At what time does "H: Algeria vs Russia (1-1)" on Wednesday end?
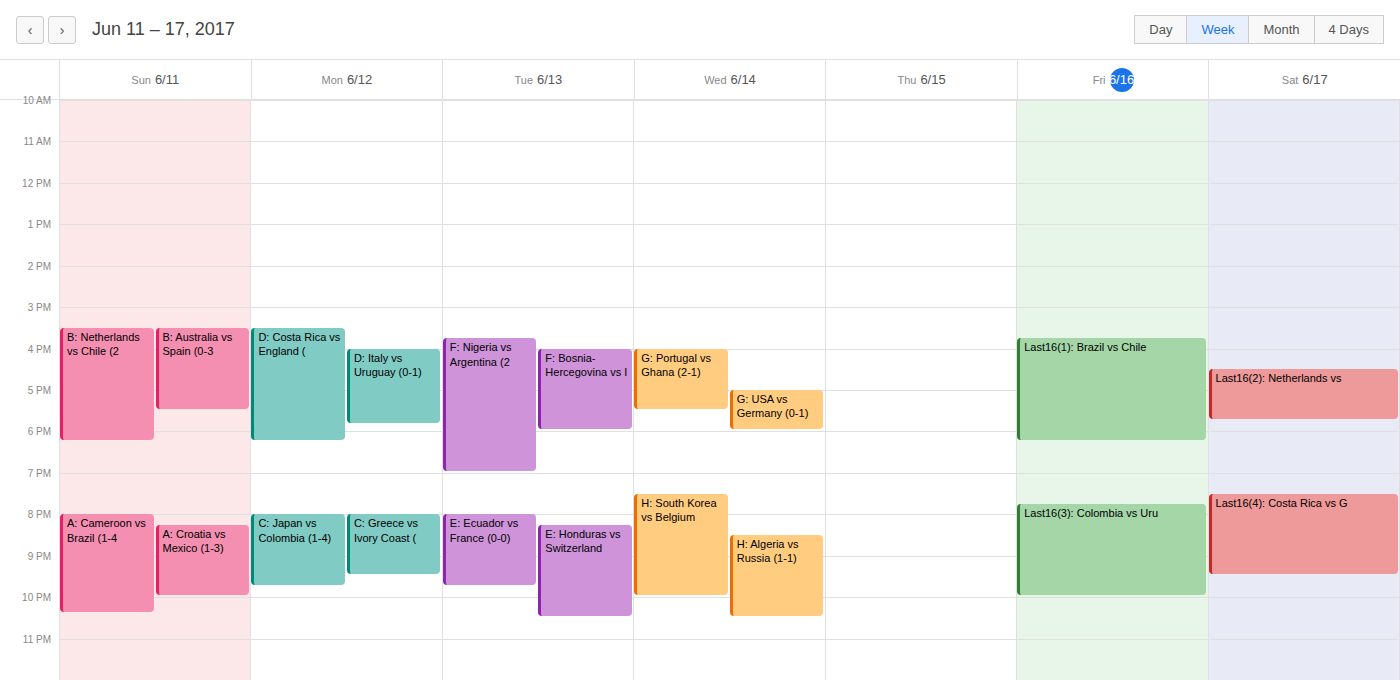
10:30 PM